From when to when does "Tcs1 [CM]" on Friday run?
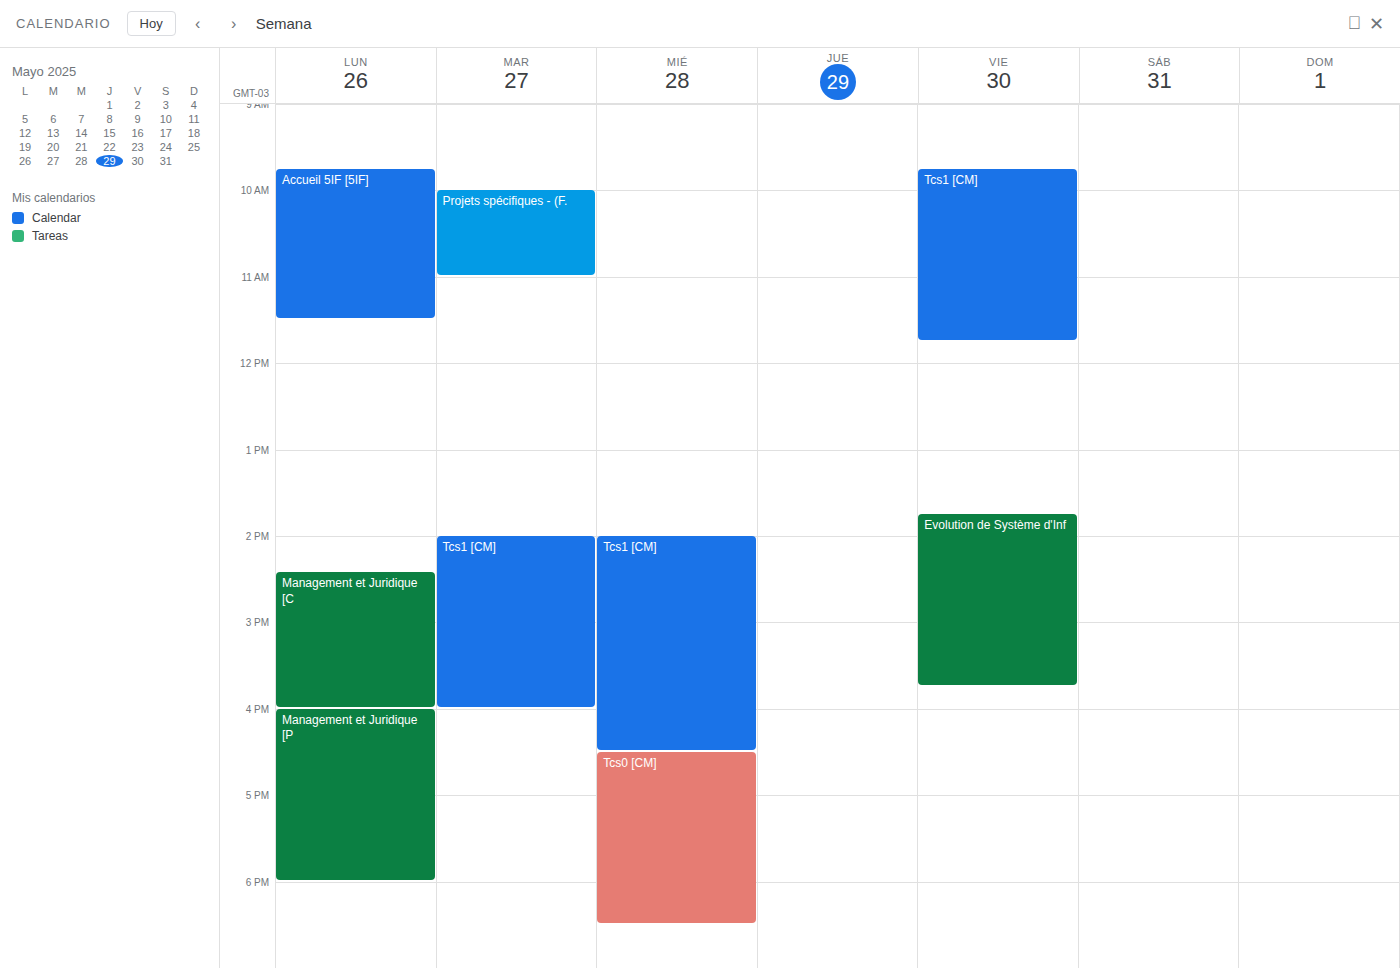
9:45 AM to 11:45 AM